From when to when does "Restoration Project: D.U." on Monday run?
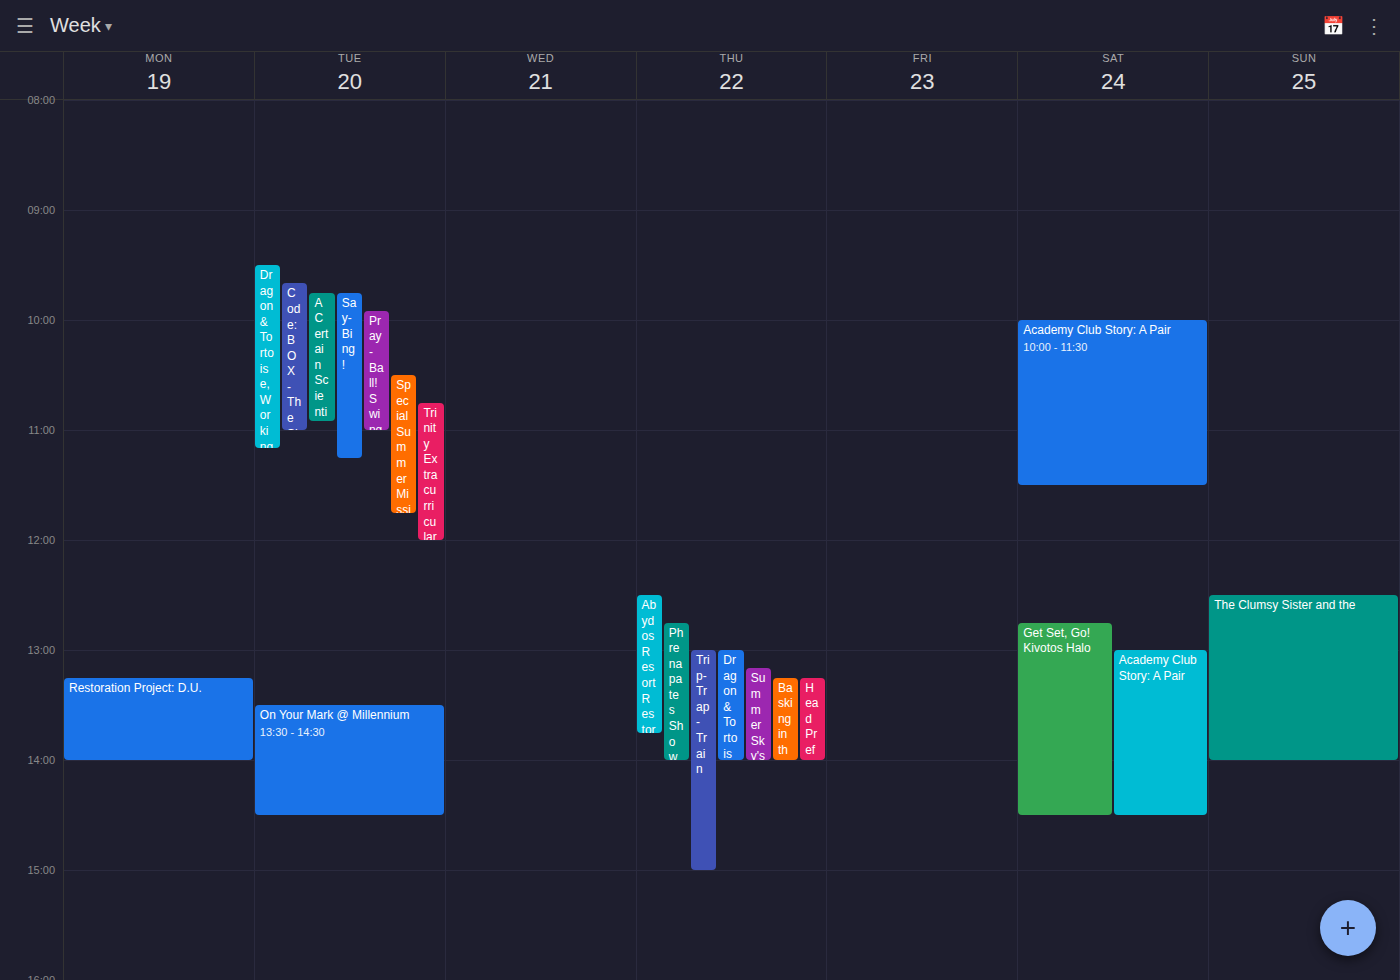
1:15 PM to 2:00 PM